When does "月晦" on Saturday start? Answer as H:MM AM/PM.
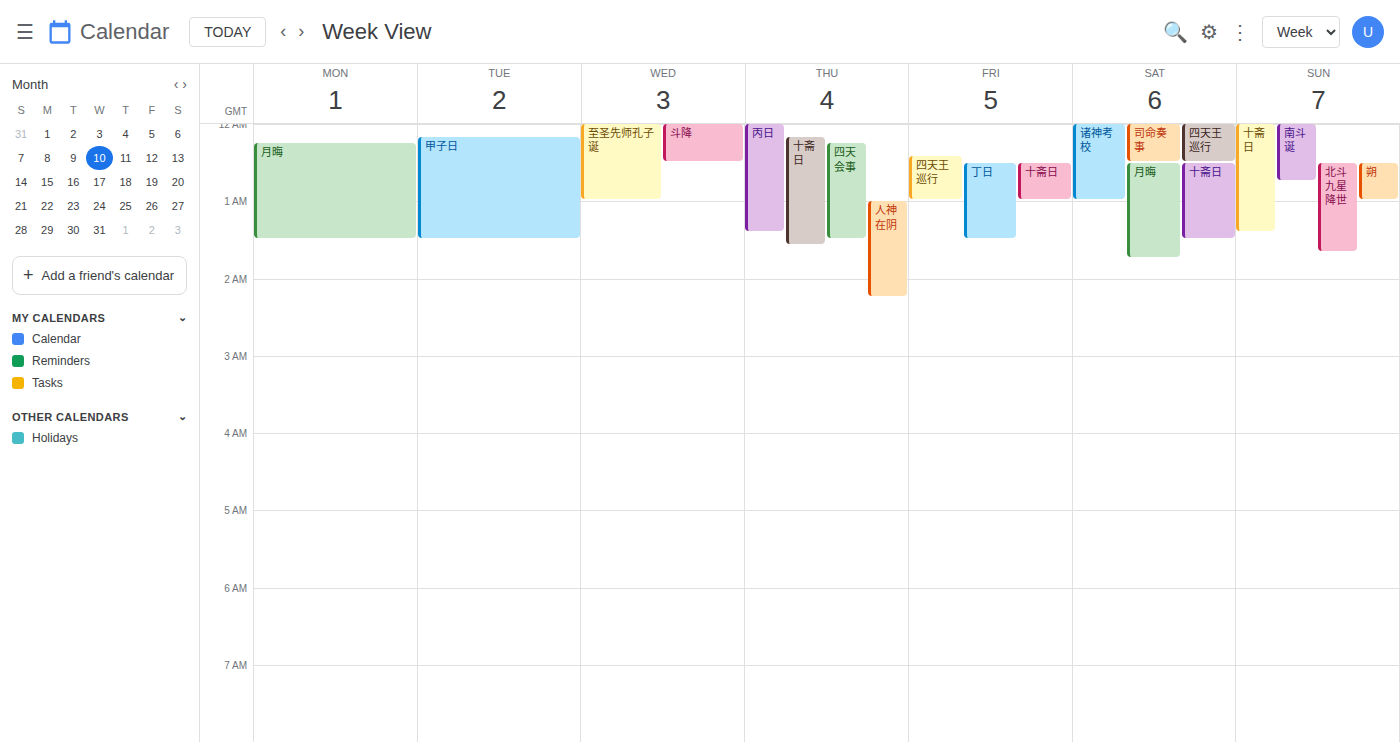
12:30 AM